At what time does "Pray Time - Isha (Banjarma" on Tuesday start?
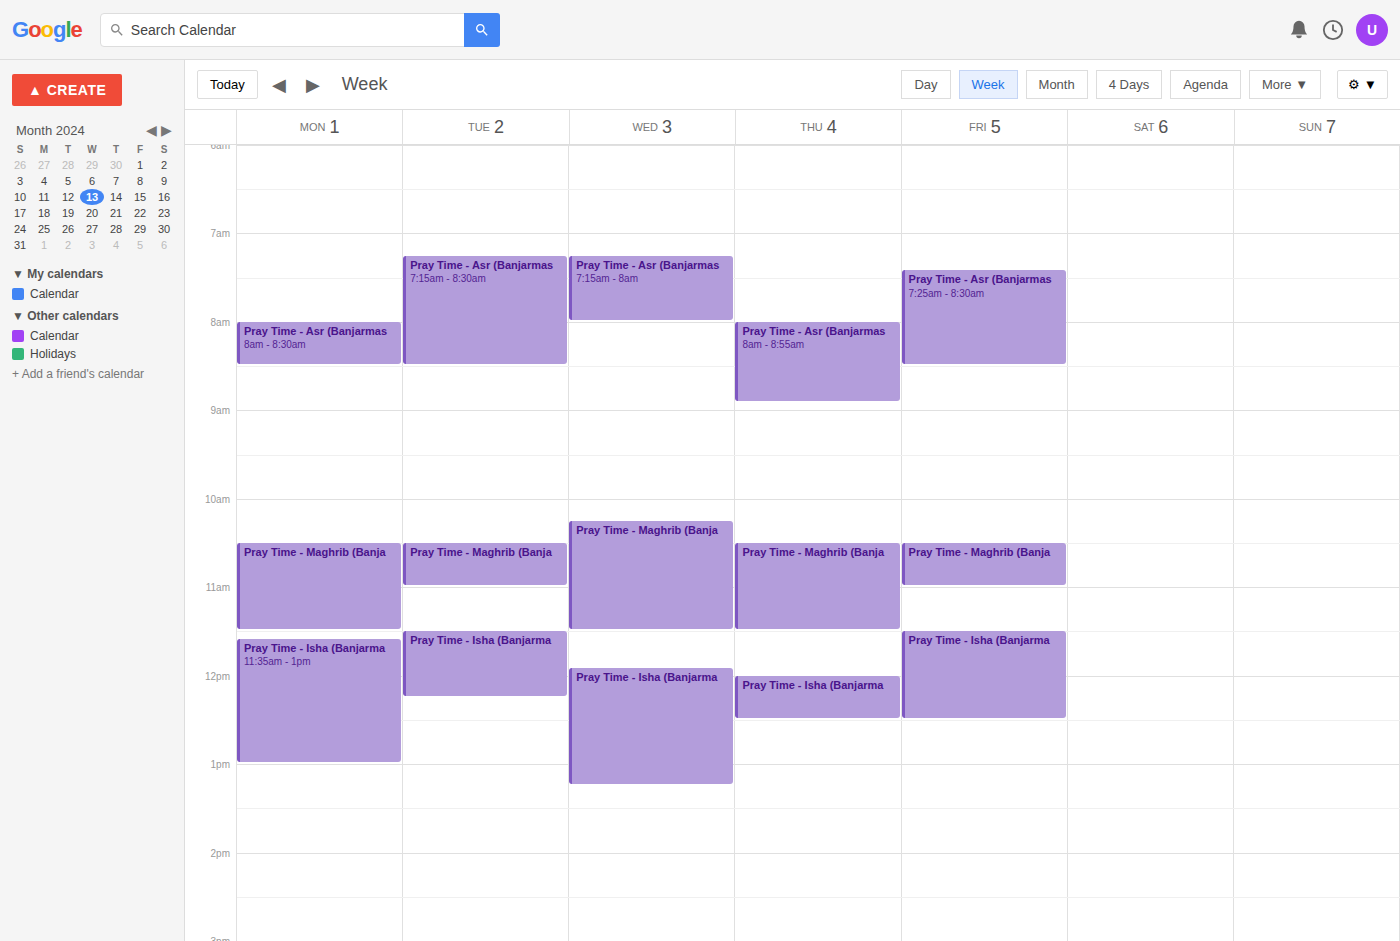
11:30 AM